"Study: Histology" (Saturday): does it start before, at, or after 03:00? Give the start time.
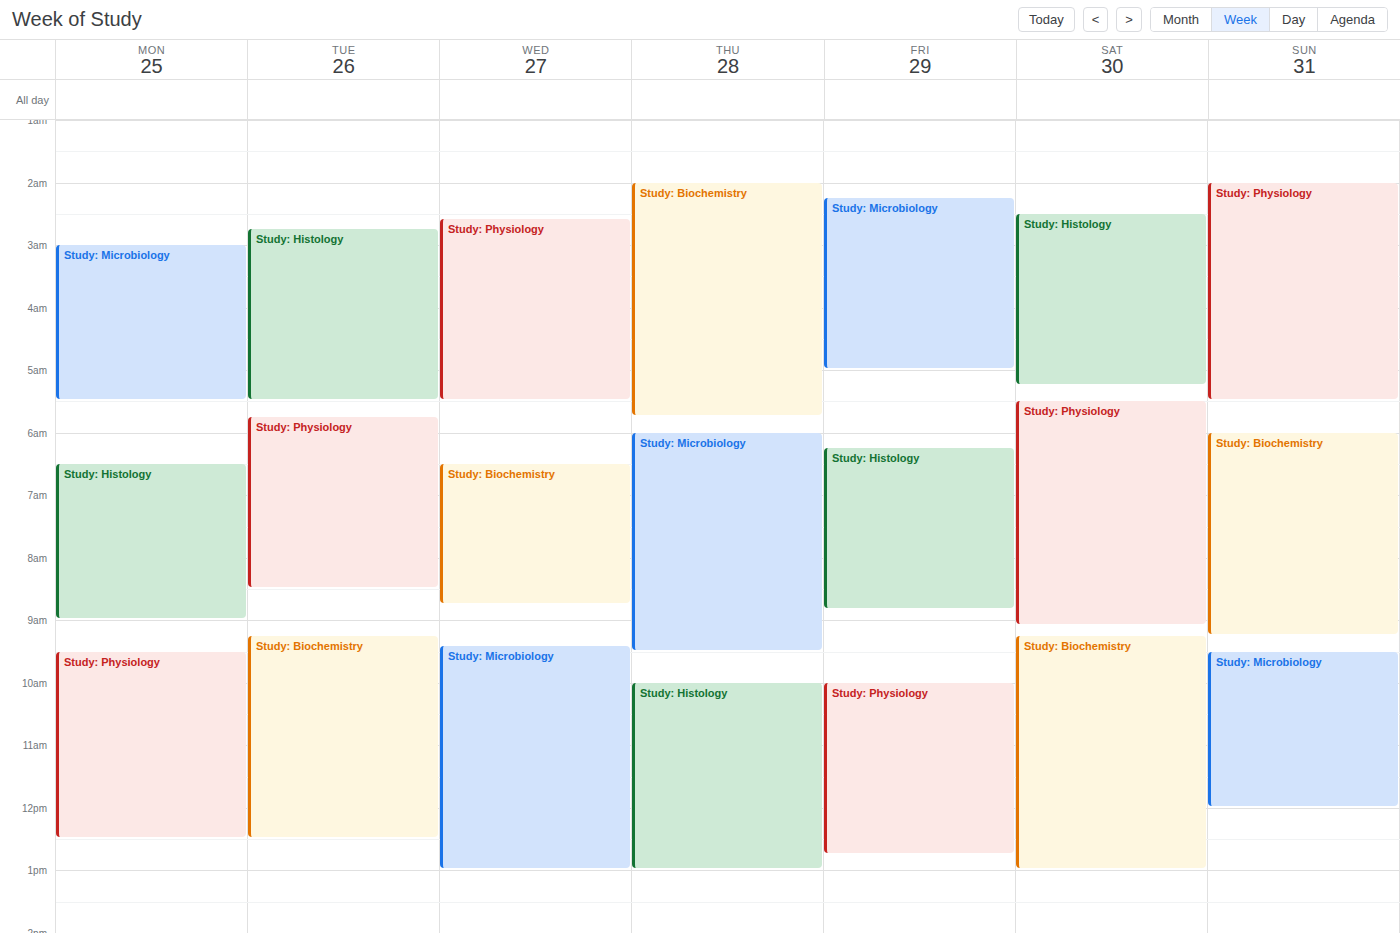
02:30 -- before 03:00, 30 minutes above the 03:00 line.